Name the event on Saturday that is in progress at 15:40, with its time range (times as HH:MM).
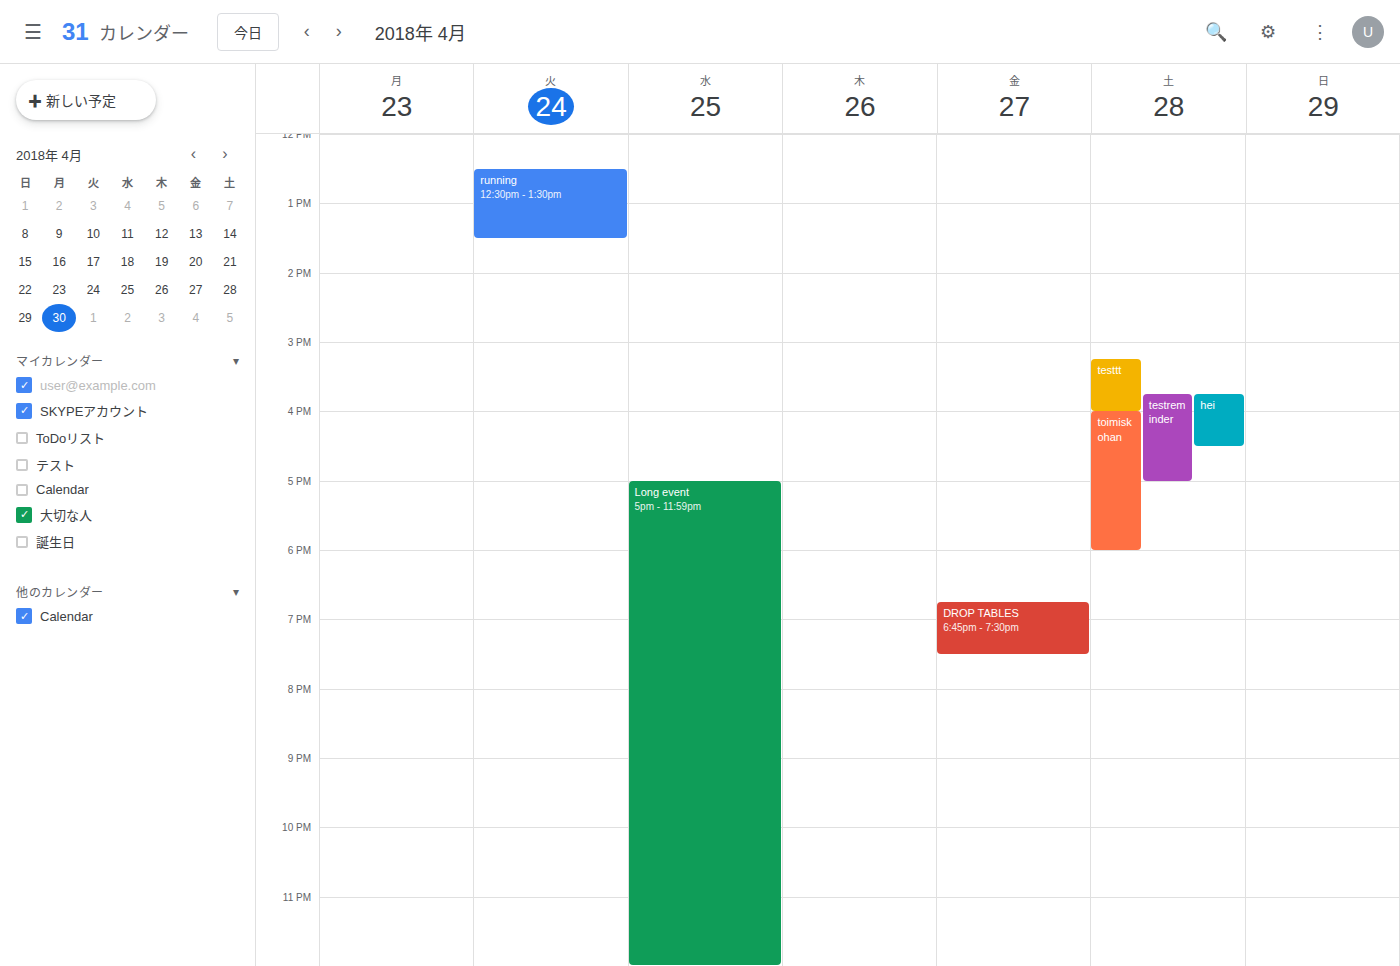
"testtt", 15:15 to 16:00